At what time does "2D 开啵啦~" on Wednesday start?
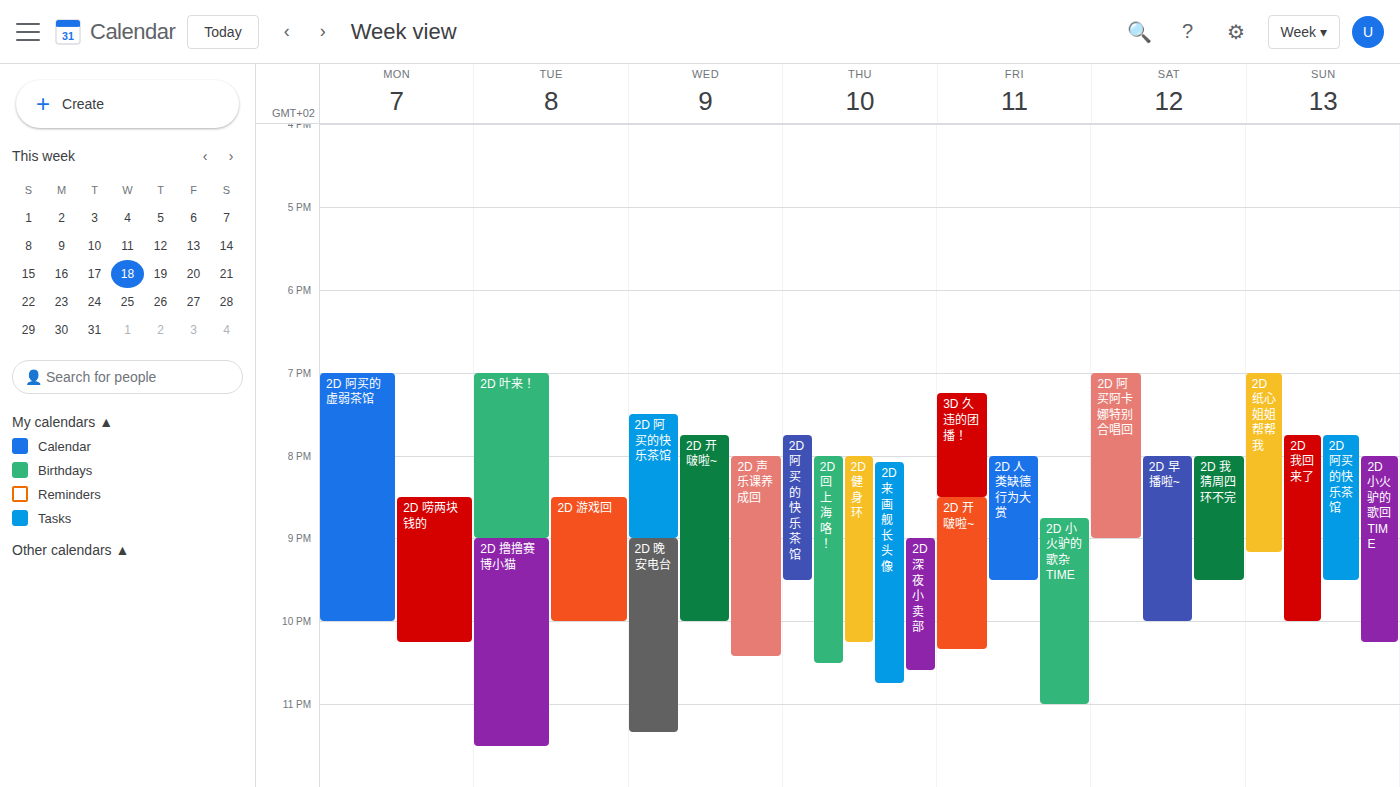
7:45 PM